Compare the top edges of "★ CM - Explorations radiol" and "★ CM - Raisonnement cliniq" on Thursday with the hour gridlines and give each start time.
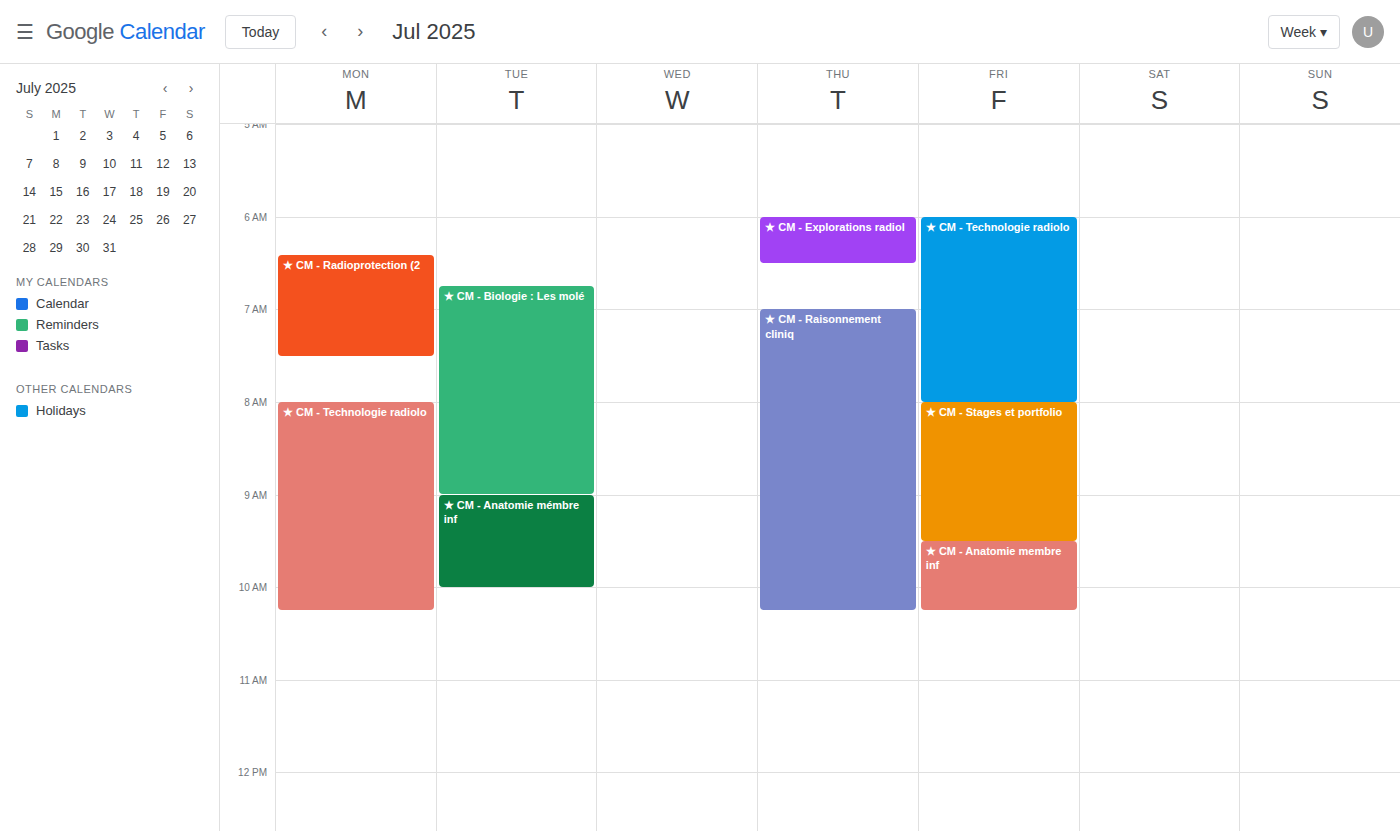
"★ CM - Explorations radiol": 6:00 AM, exactly on the 6 AM line. "★ CM - Raisonnement cliniq": 7:00 AM, exactly on the 7 AM line.